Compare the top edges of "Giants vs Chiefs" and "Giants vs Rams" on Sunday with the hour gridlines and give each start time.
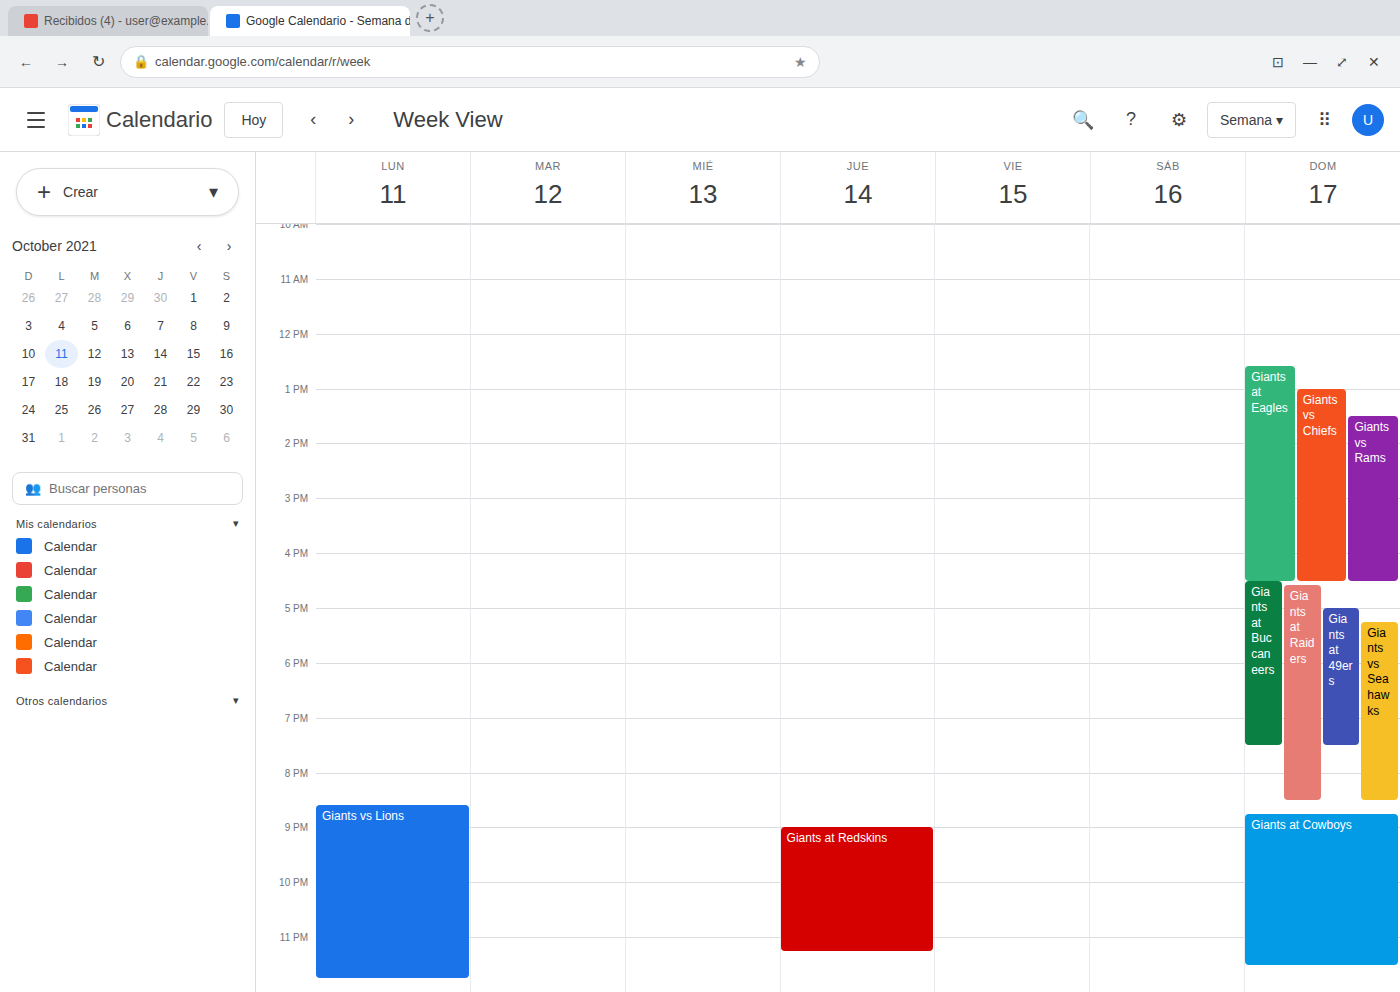
"Giants vs Chiefs": 1:00 PM, exactly on the 1 PM line. "Giants vs Rams": 1:30 PM, halfway between the 1 PM and 2 PM lines.